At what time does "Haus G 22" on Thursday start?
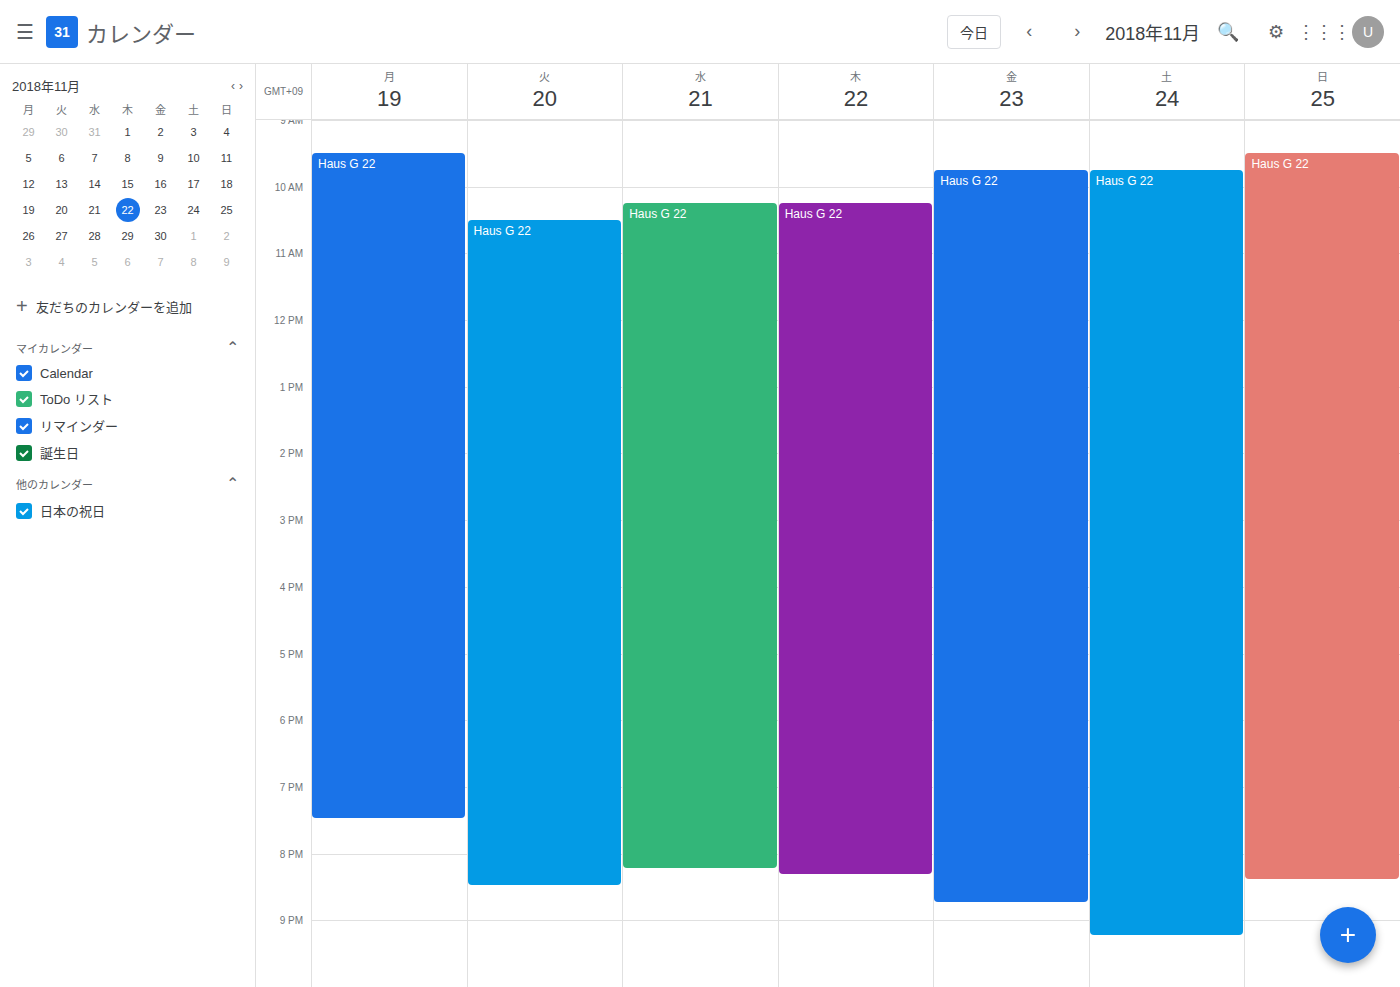
10:15